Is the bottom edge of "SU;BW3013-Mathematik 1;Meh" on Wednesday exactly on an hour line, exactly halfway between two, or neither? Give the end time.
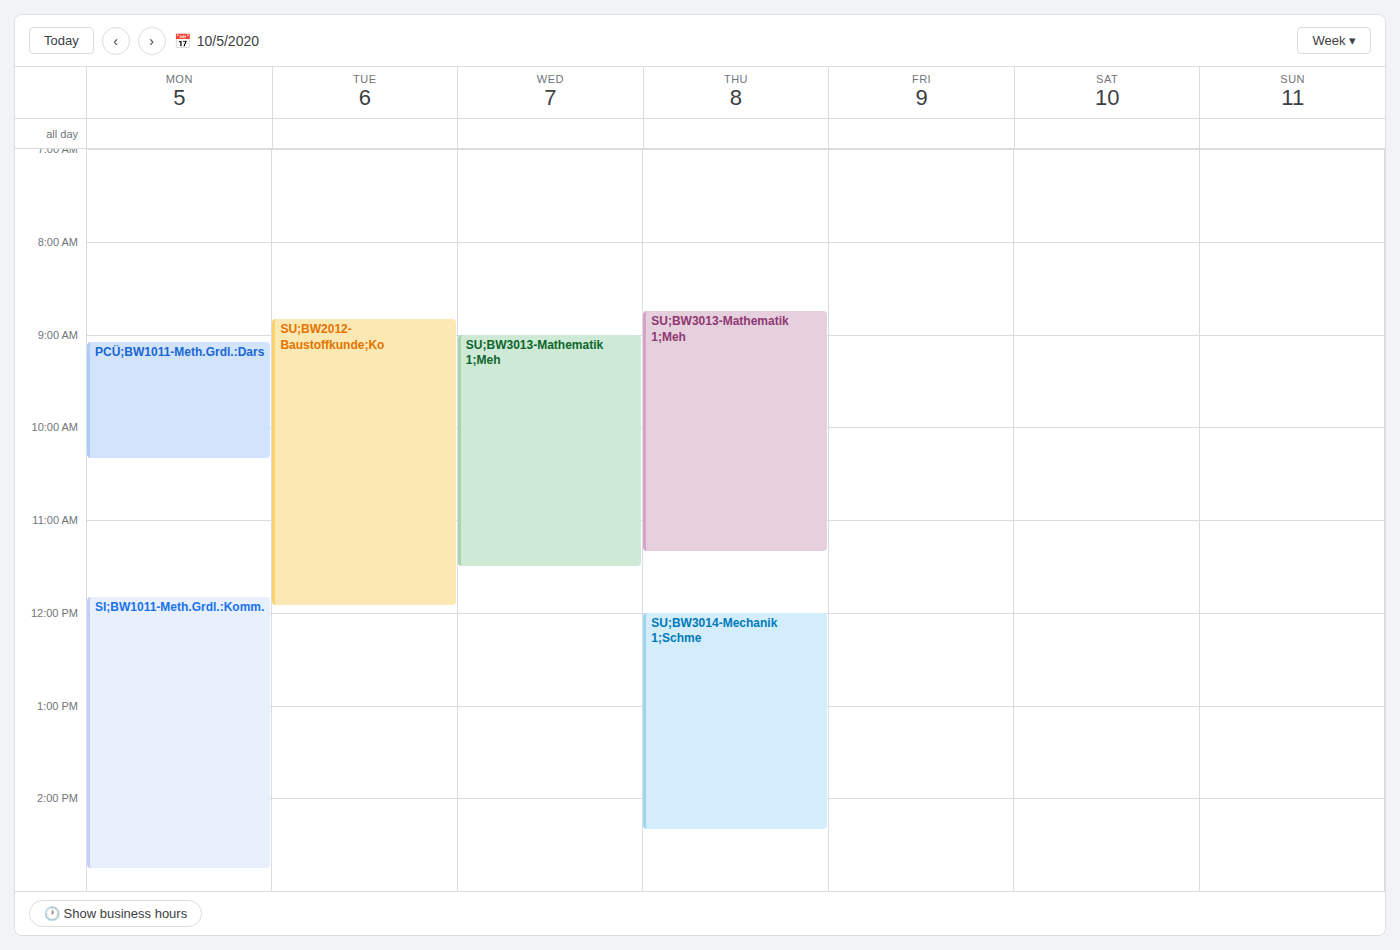
11:30 AM -- halfway between the 11 AM and 12 PM lines.